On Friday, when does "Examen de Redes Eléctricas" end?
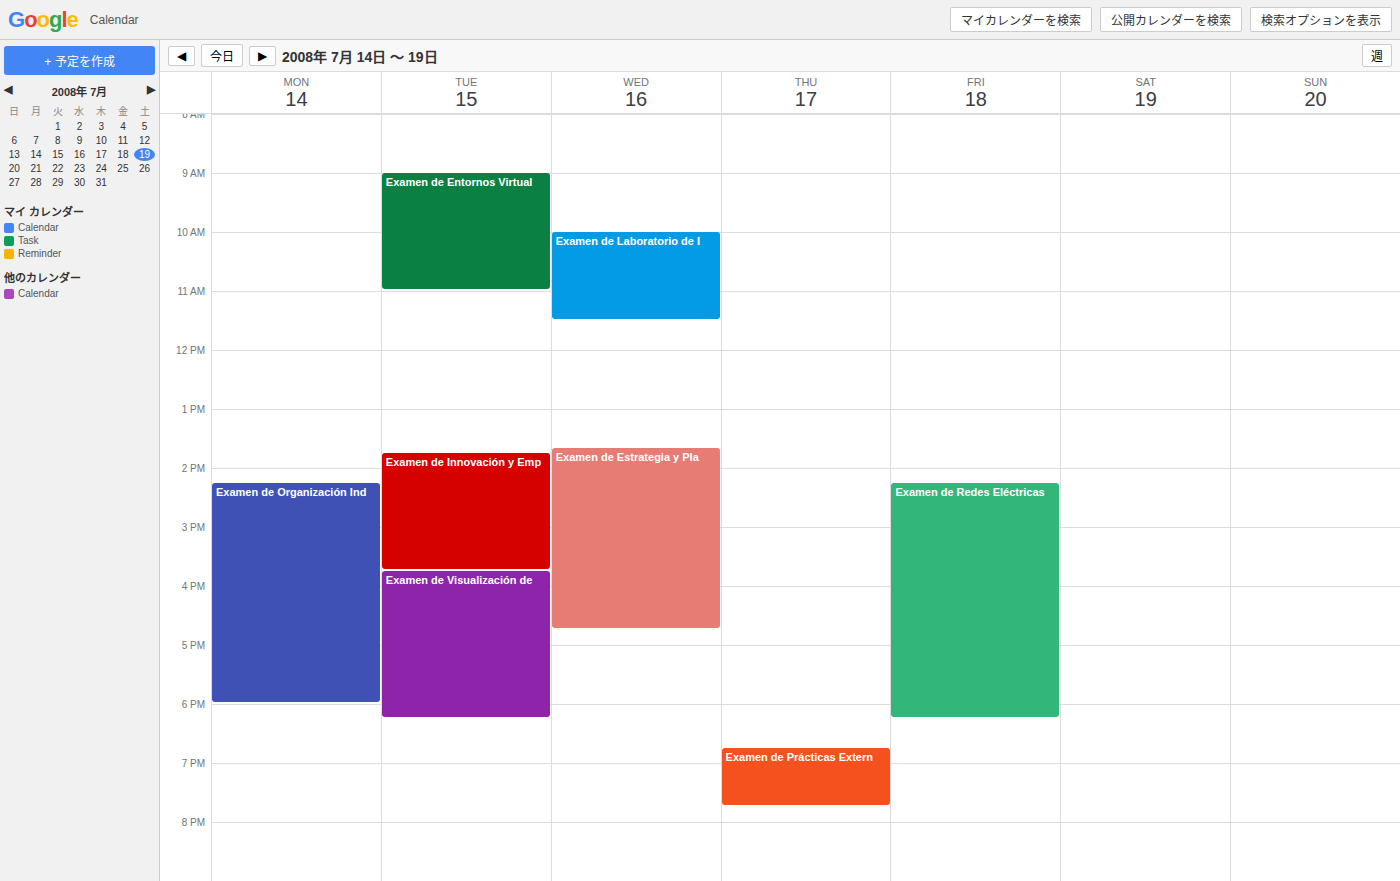
18:15